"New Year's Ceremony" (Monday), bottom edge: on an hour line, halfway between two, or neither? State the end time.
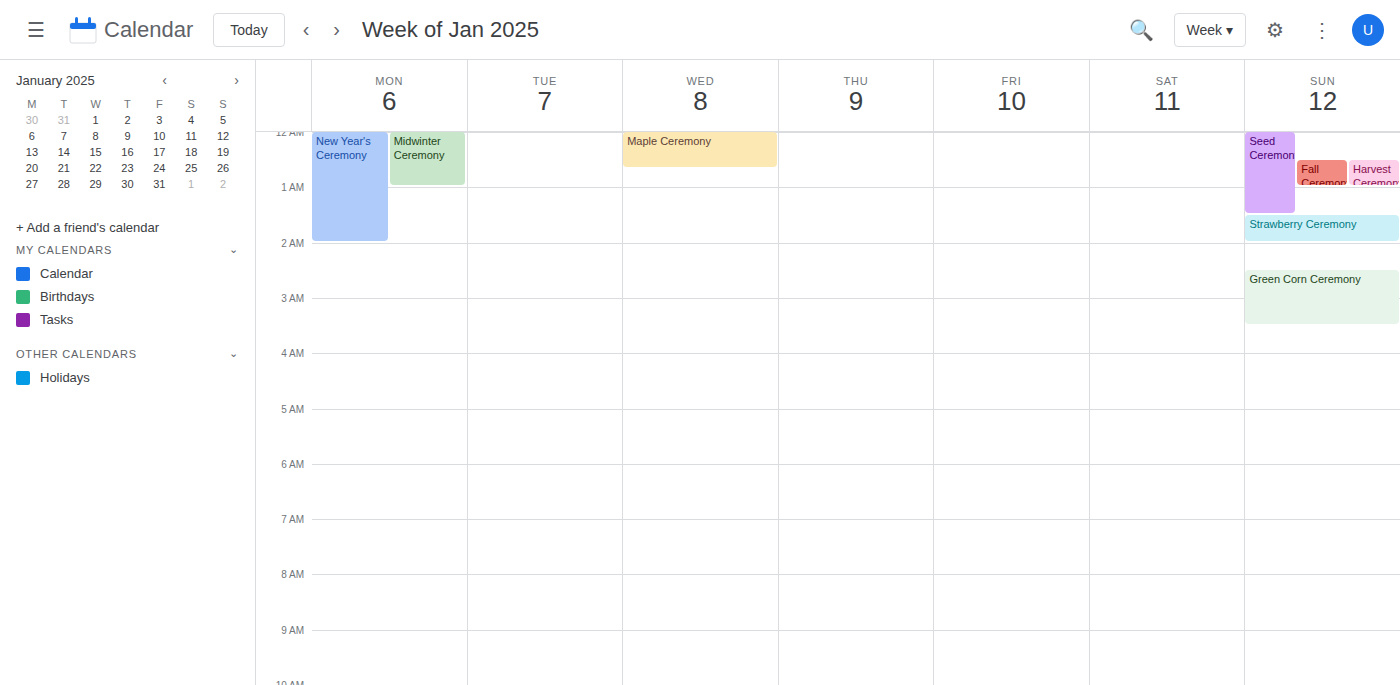
2:00 AM -- exactly on the 2 AM line.